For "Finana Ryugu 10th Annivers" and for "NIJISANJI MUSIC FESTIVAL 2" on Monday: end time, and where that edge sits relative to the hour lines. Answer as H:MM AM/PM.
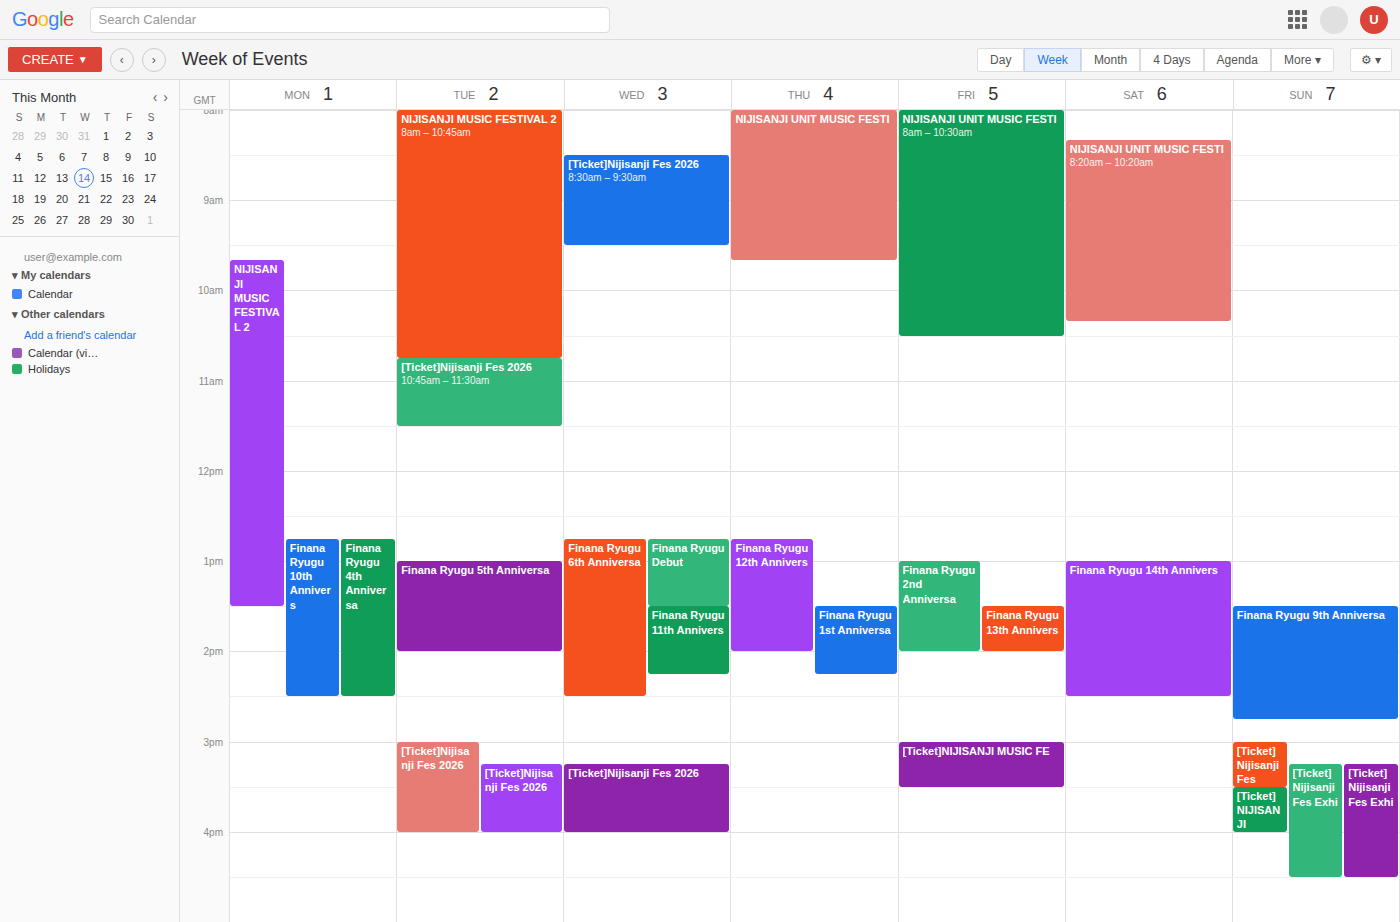
"Finana Ryugu 10th Annivers": 2:30 PM, halfway between the 2 PM and 3 PM lines. "NIJISANJI MUSIC FESTIVAL 2": 1:30 PM, halfway between the 1 PM and 2 PM lines.